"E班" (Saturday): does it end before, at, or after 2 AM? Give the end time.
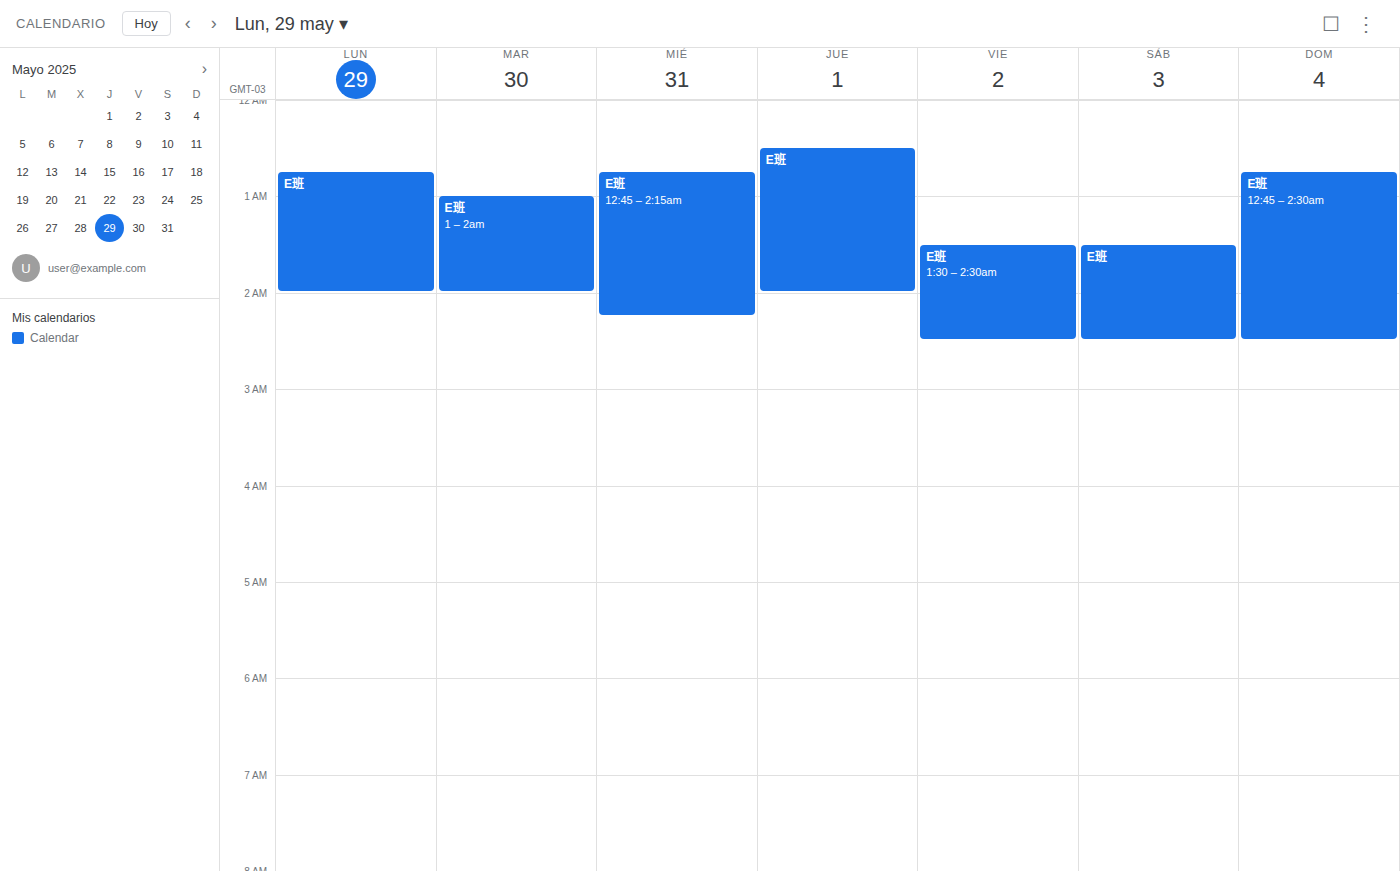
2:30 AM -- after 2 AM, 30 minutes below the 2 AM line.